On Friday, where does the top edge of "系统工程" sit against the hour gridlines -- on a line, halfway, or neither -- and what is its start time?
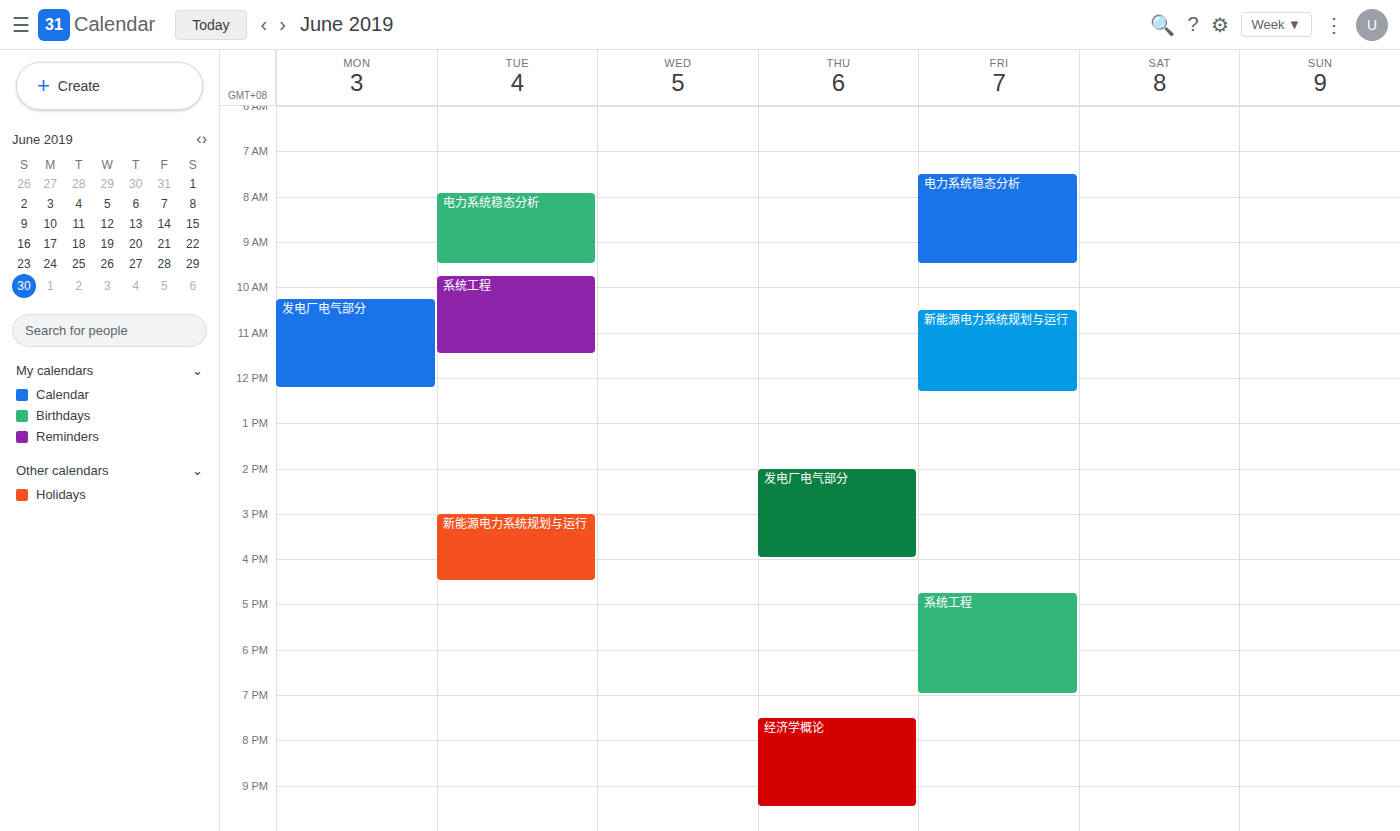
4:45 PM -- neither: three quarters of the way from the 4 PM line to the 5 PM line.